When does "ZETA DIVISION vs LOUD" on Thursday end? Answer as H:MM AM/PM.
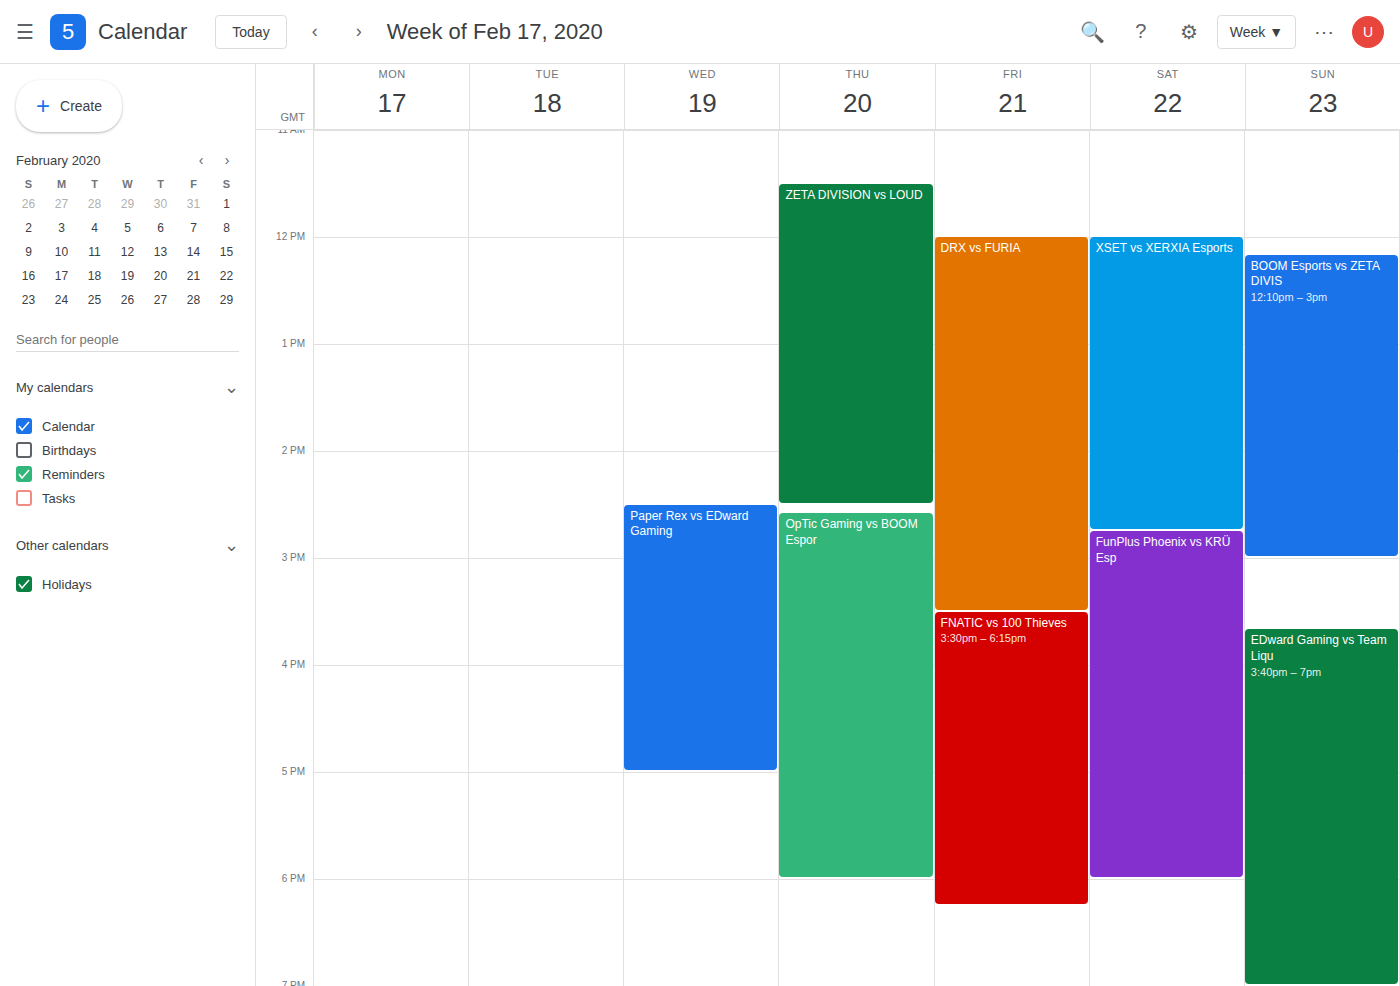
2:30 PM